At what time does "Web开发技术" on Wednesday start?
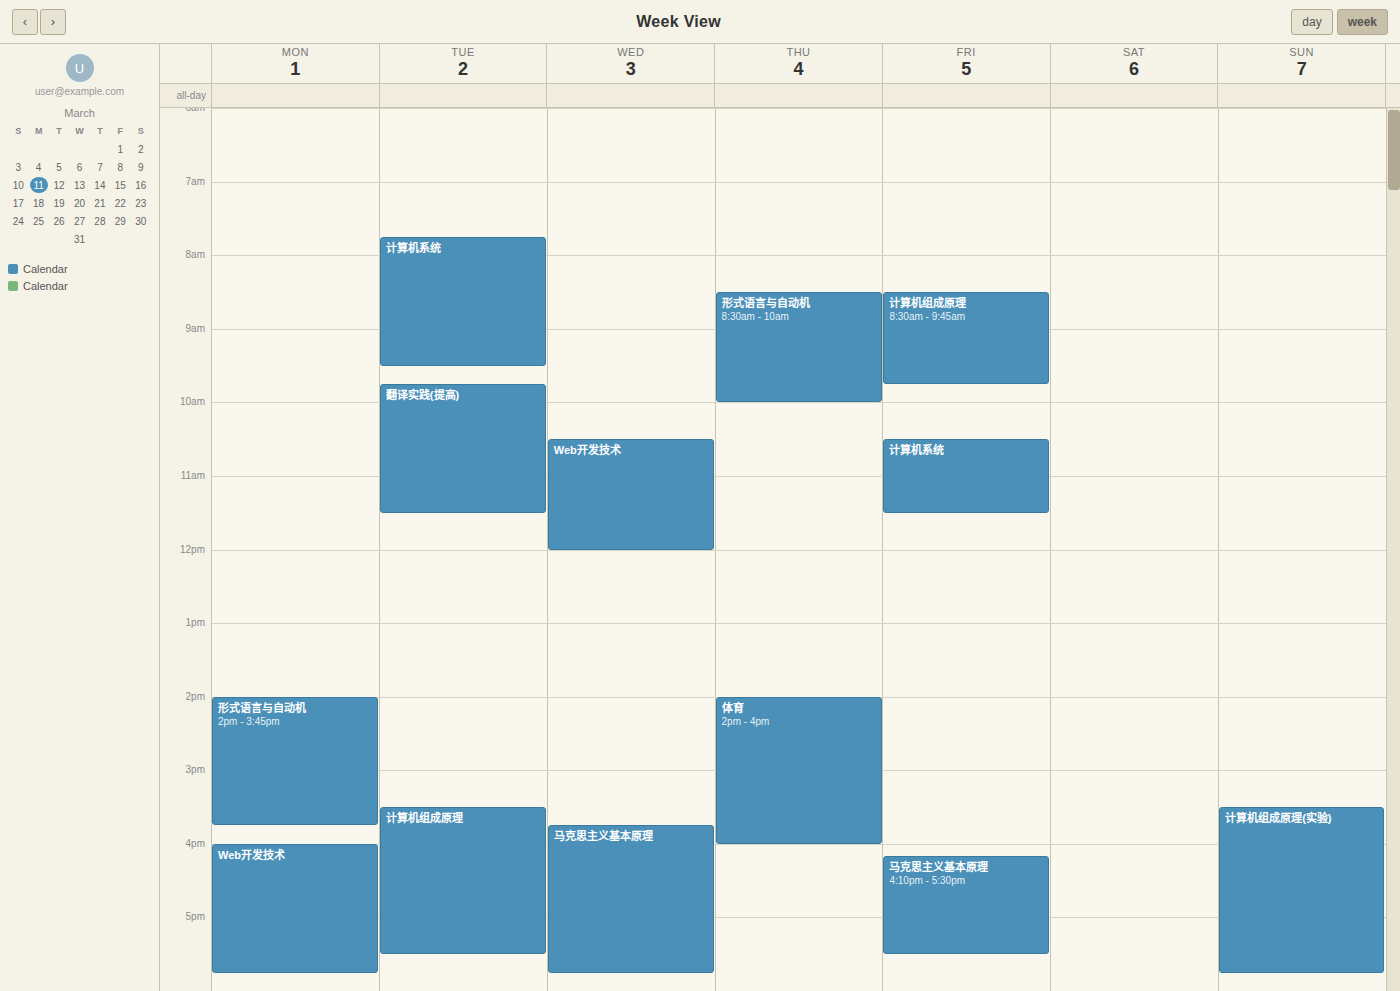
10:30 AM